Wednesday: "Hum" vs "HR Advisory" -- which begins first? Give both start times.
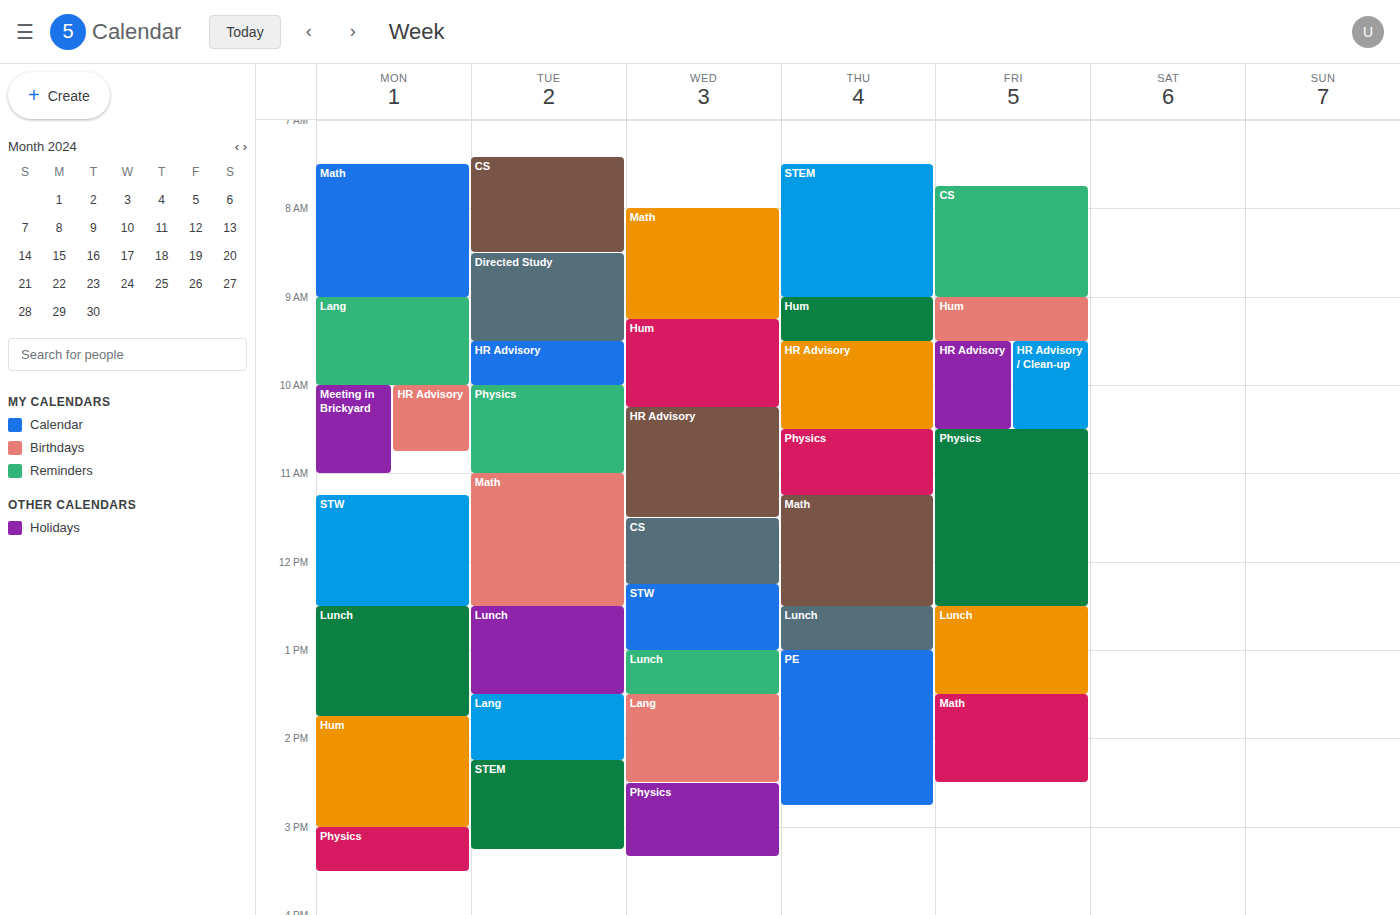
"Hum" 9:15 AM; "HR Advisory" 10:15 AM.